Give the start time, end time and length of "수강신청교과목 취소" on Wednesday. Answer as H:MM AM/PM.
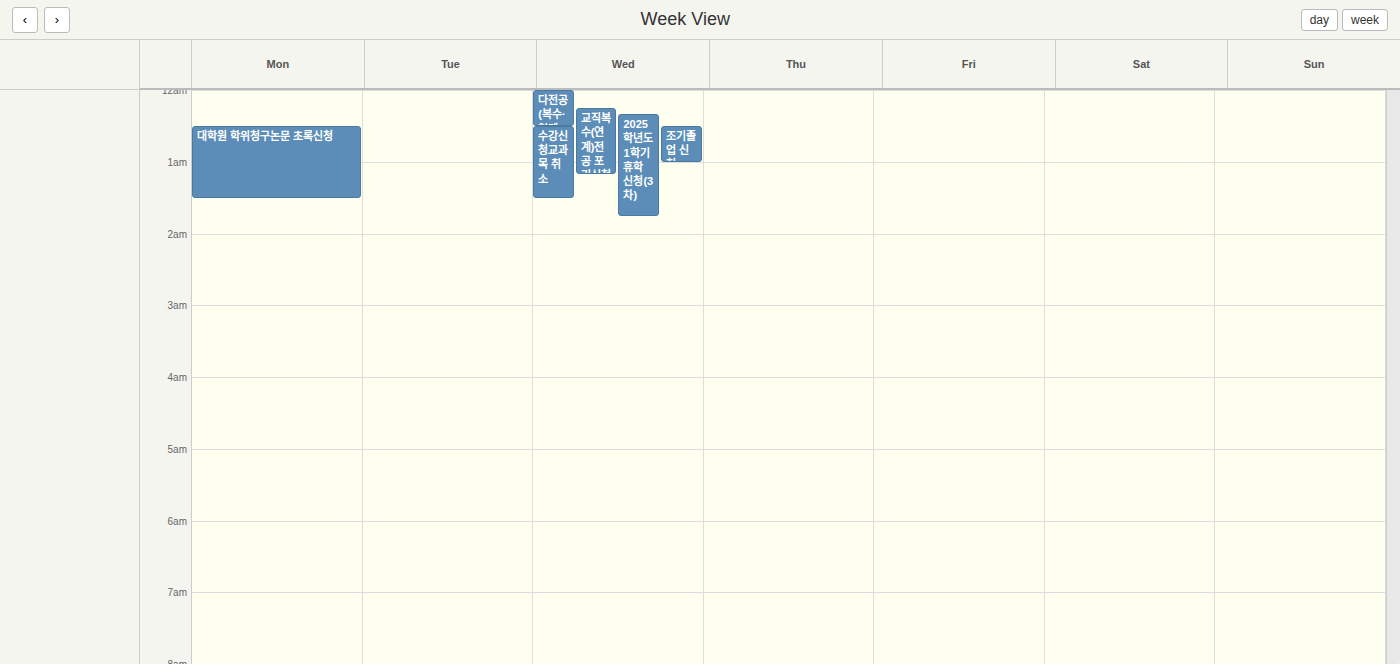
12:30 AM to 1:30 AM, 1 hour